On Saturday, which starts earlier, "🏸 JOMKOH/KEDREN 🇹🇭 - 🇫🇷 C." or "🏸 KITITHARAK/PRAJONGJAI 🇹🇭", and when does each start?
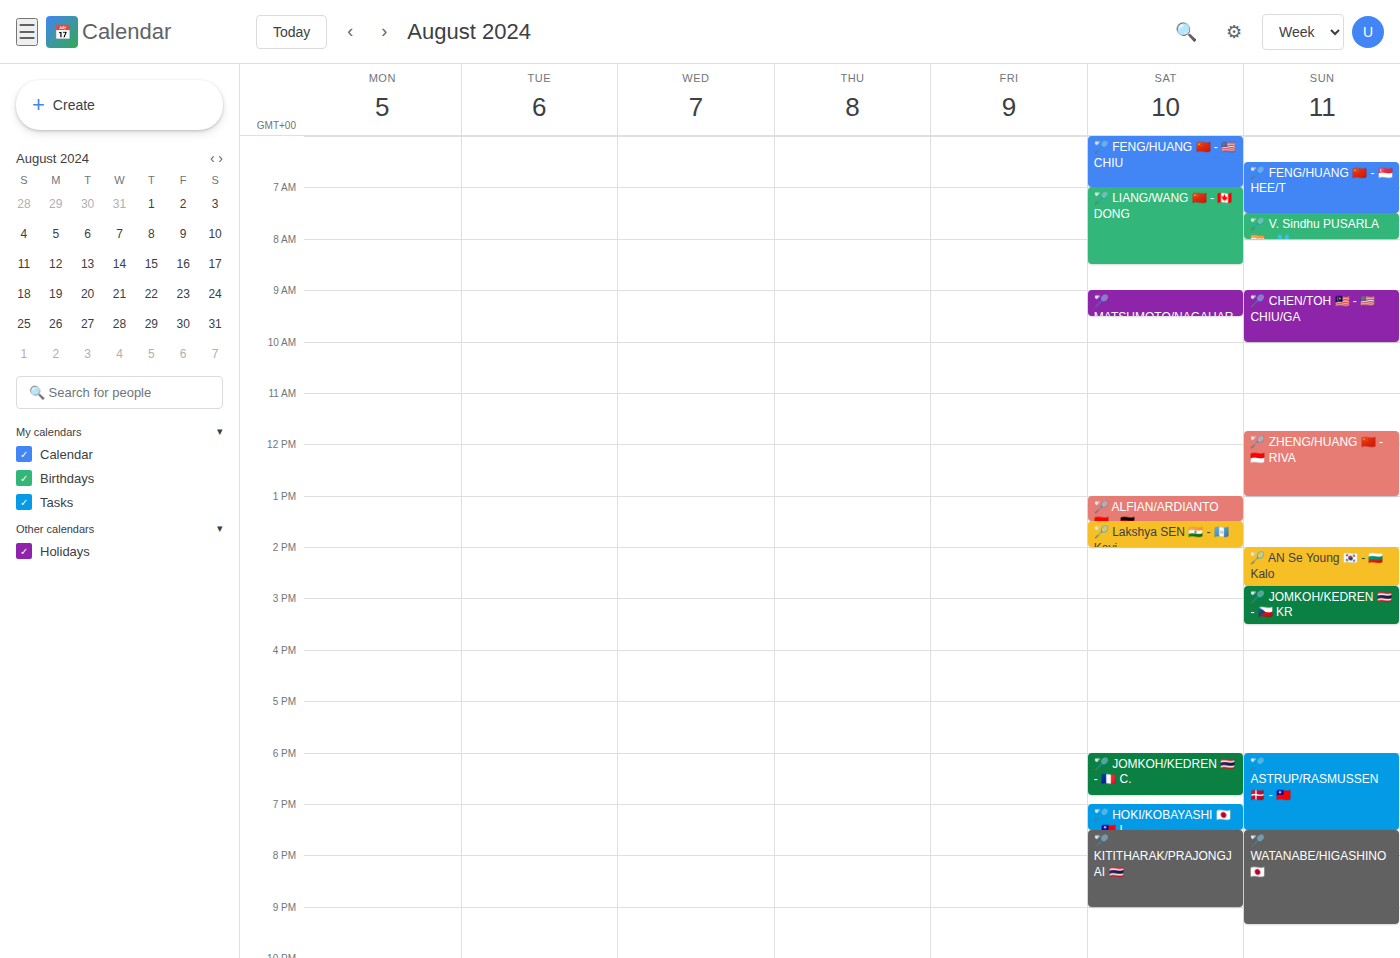
"🏸 JOMKOH/KEDREN 🇹🇭 - 🇫🇷 C." 6:00 PM; "🏸 KITITHARAK/PRAJONGJAI 🇹🇭" 7:30 PM.